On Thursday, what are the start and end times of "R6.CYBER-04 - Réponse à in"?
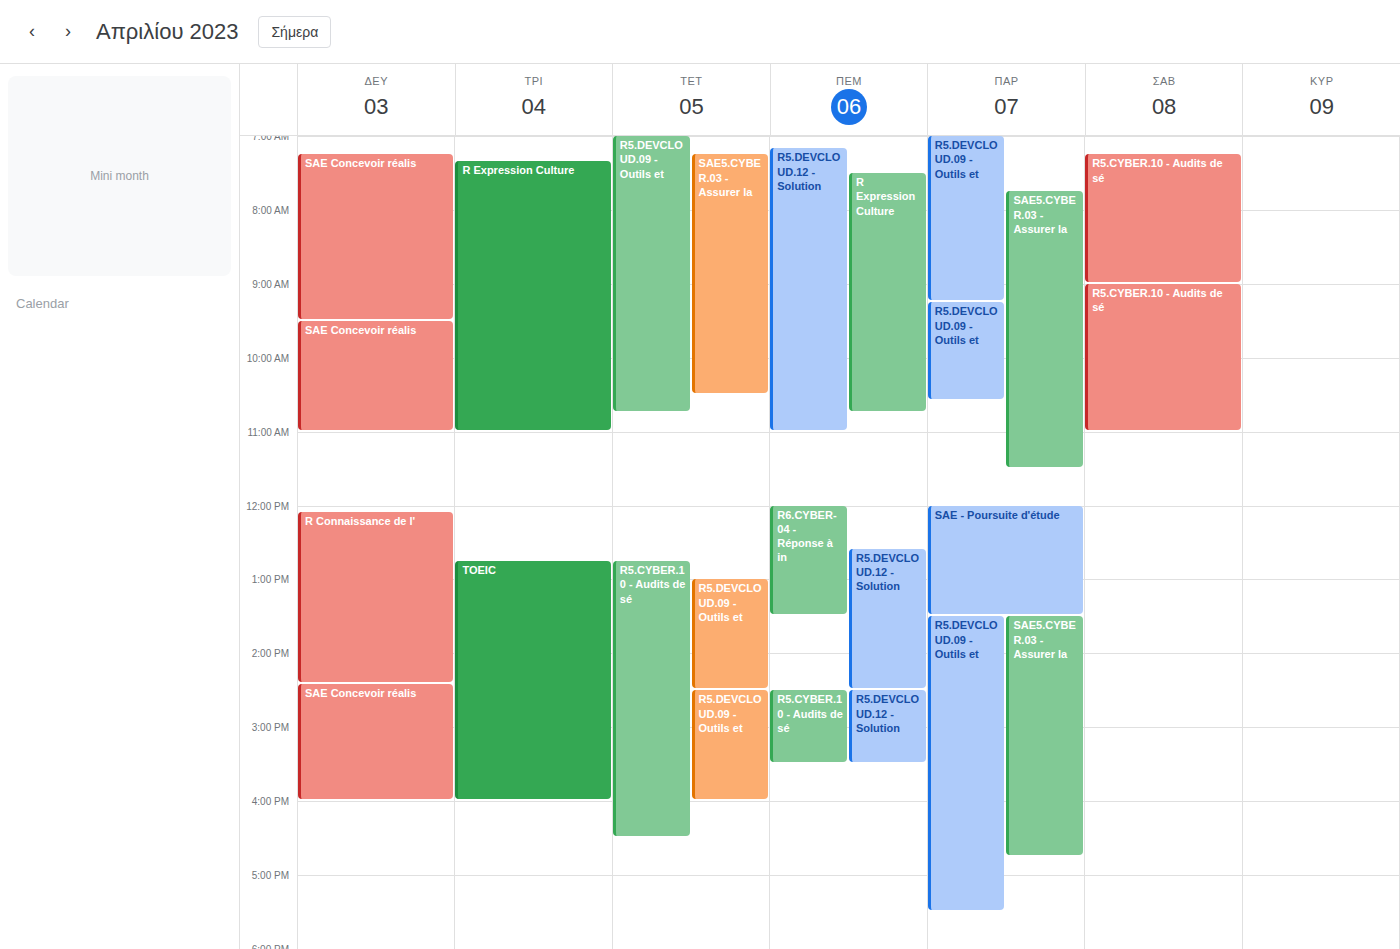
12:00 PM to 1:30 PM